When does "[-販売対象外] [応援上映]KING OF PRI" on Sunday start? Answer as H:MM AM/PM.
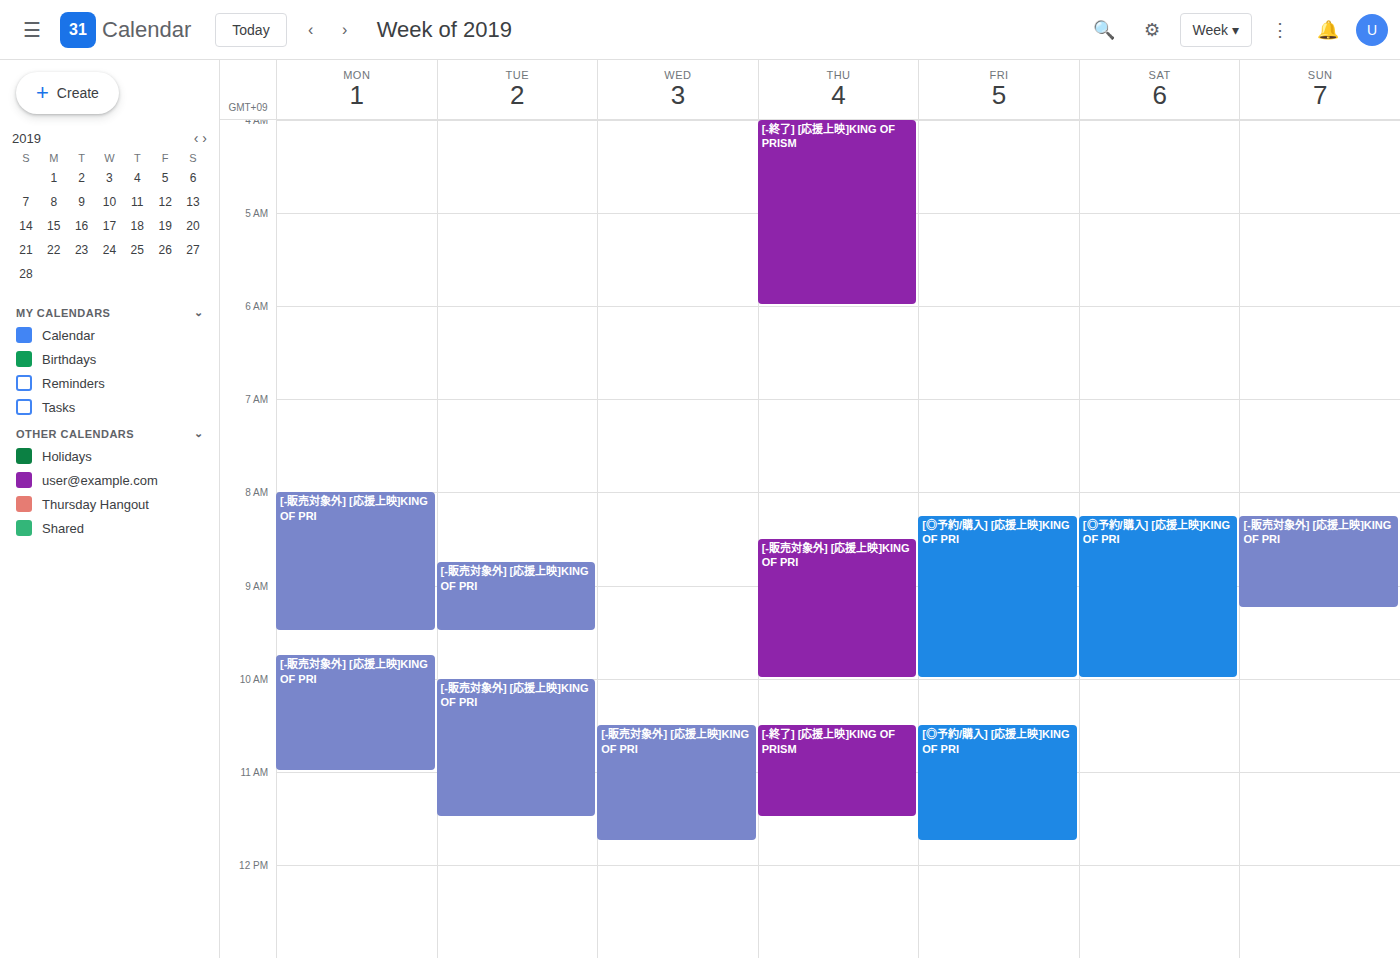
8:15 AM